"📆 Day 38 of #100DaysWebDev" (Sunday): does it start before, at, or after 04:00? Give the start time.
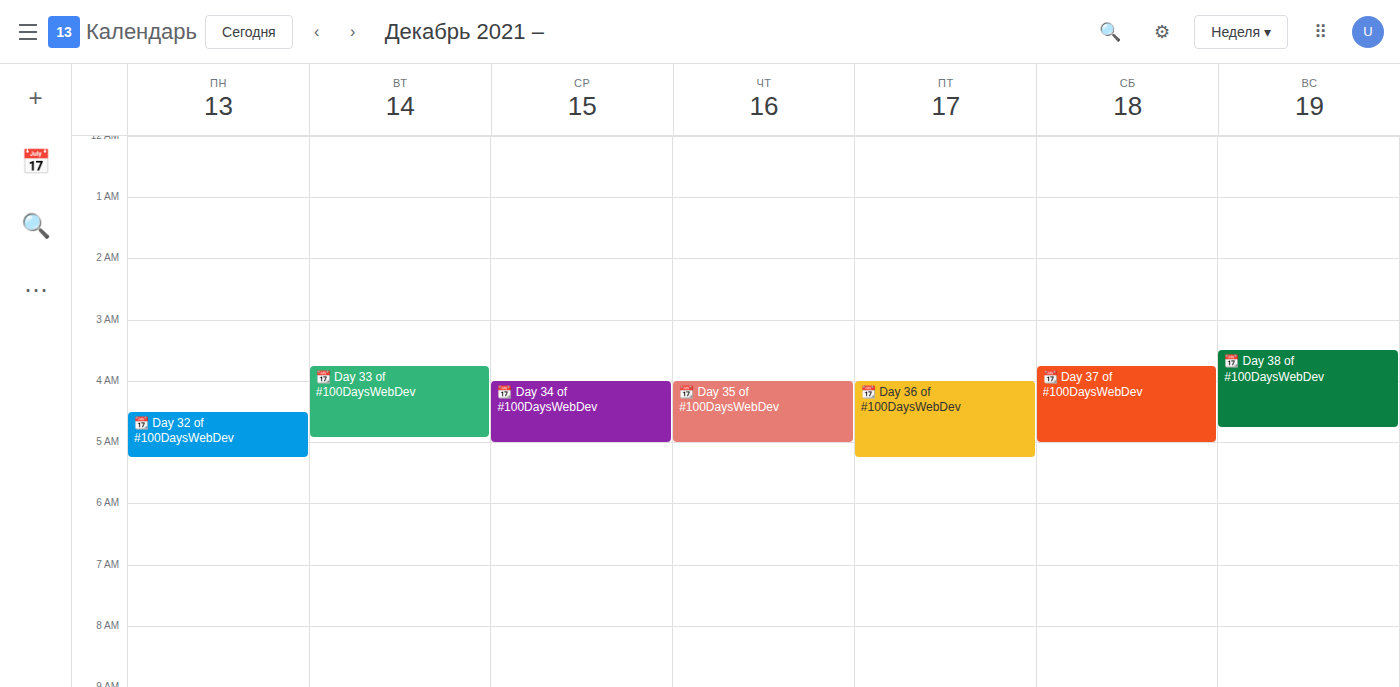
03:30 -- before 04:00, 30 minutes above the 04:00 line.